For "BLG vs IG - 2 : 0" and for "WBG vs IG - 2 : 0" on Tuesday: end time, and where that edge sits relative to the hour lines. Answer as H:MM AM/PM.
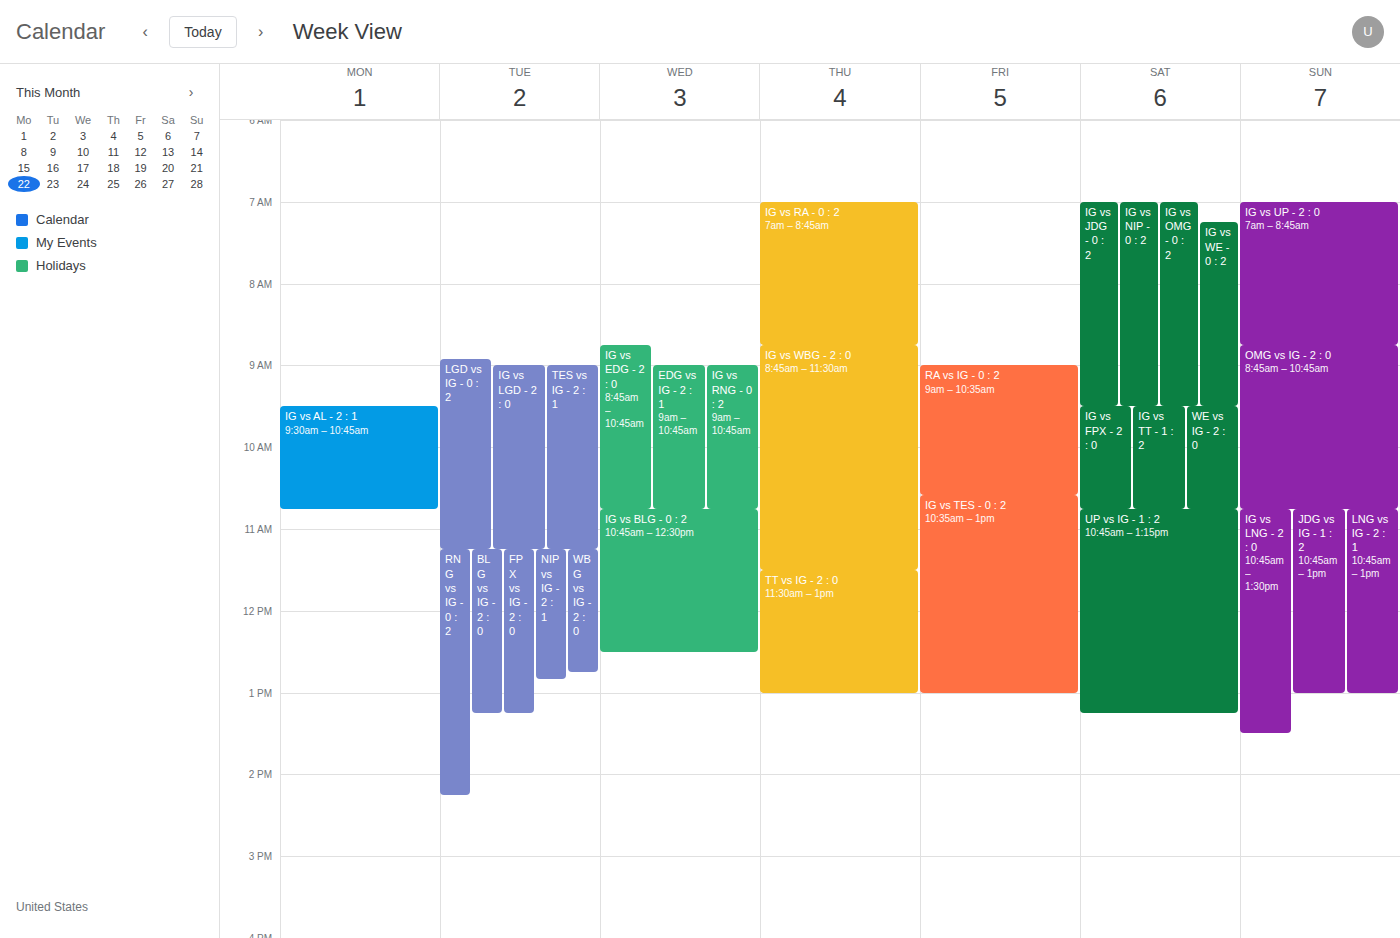
"BLG vs IG - 2 : 0": 1:15 PM, neither: a quarter of the way from the 1 PM line to the 2 PM line. "WBG vs IG - 2 : 0": 12:45 PM, neither: three quarters of the way from the 12 PM line to the 1 PM line.